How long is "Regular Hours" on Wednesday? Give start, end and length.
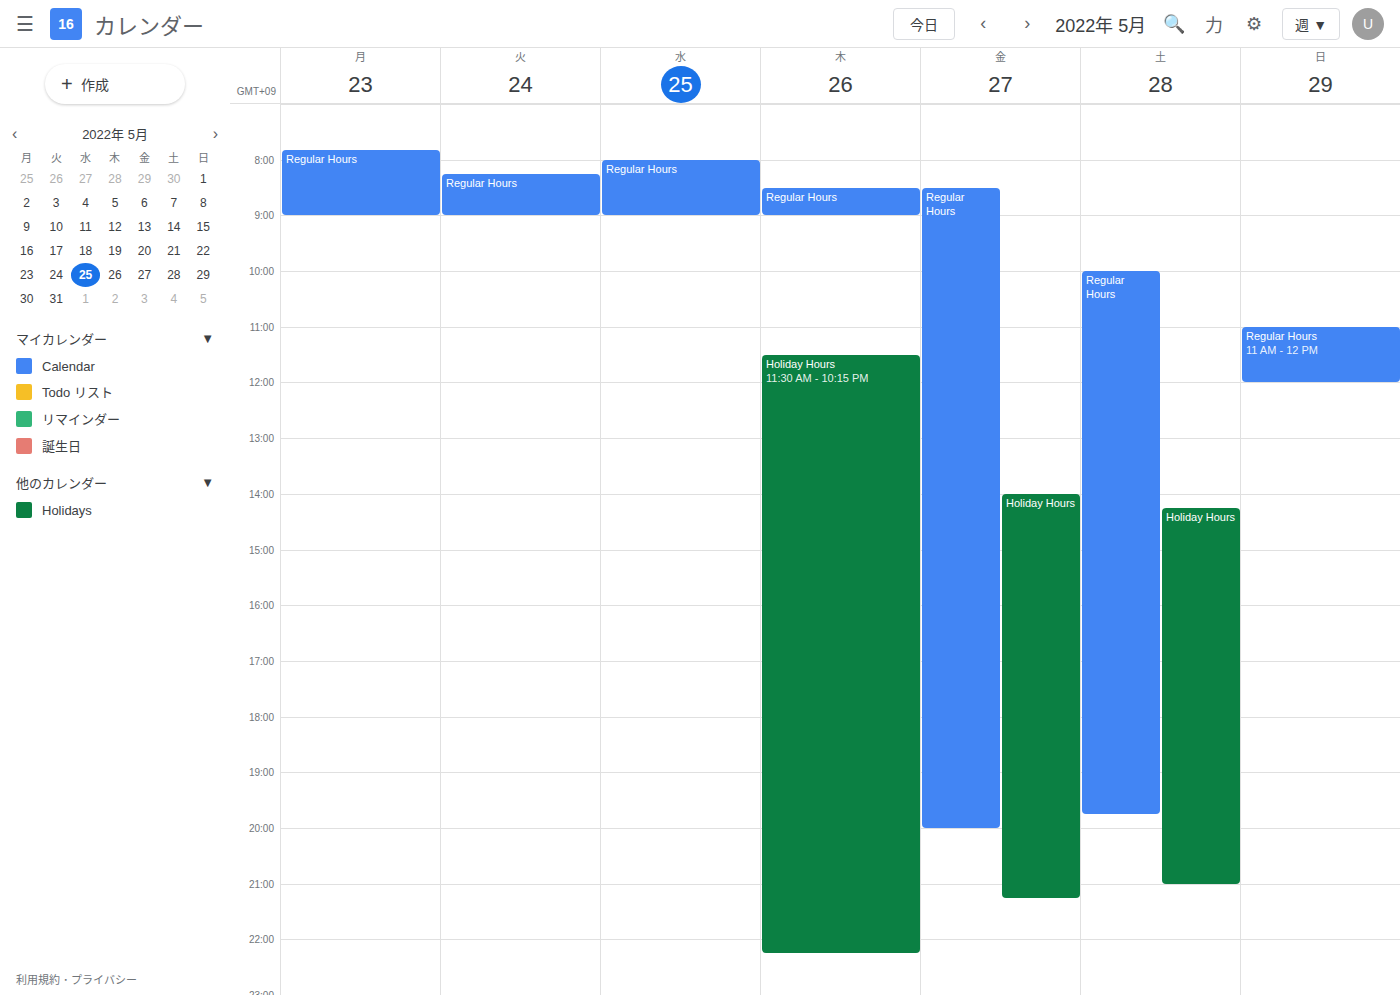
8:00 AM to 9:00 AM, 1 hour